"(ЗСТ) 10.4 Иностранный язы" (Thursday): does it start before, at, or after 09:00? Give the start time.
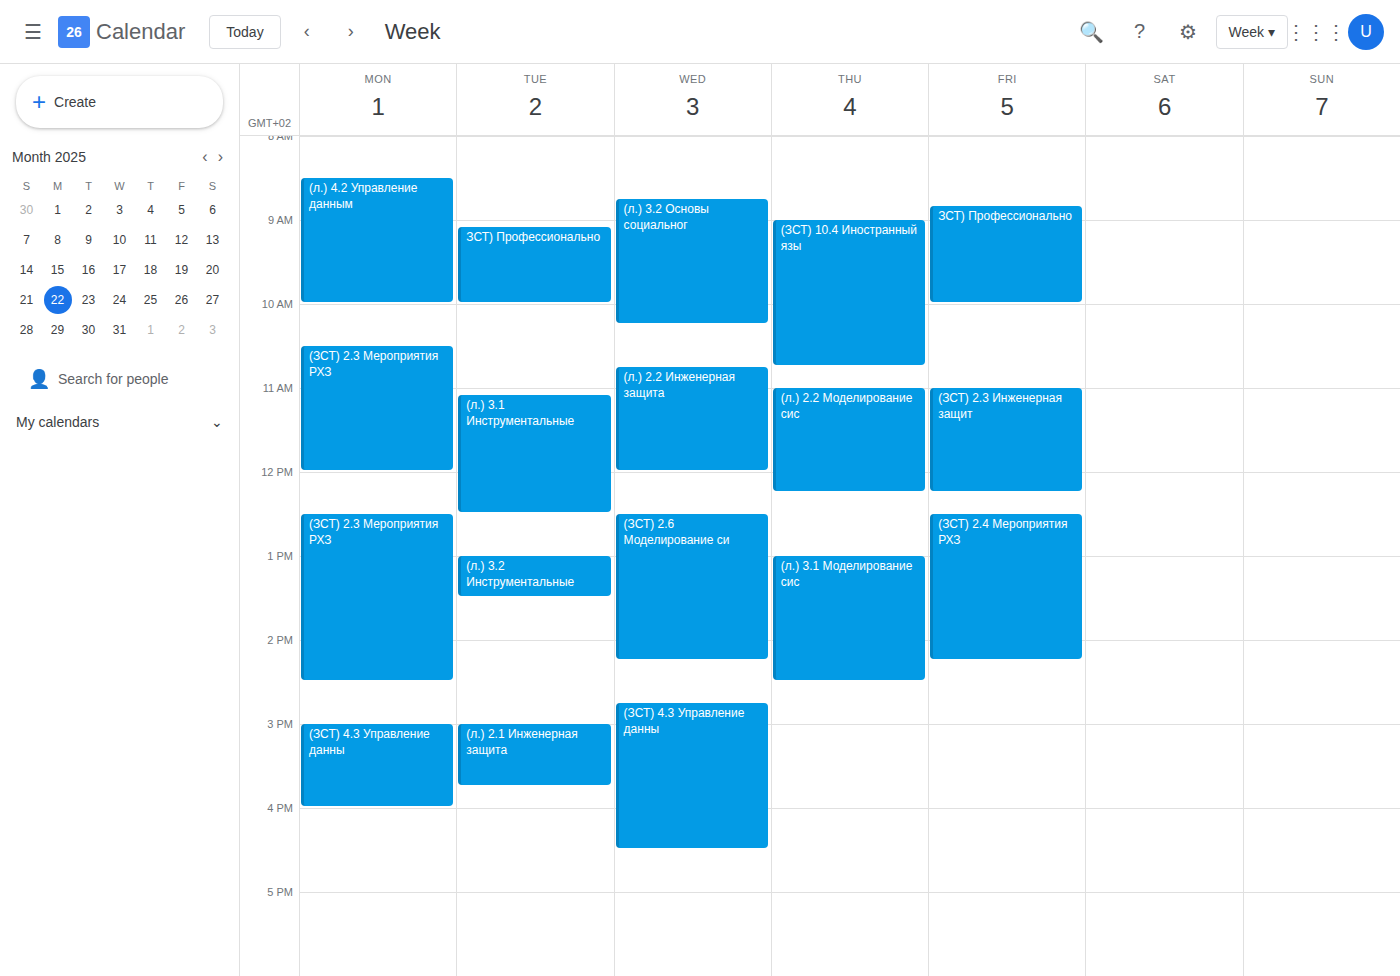
09:00 -- exactly at 09:00, on the 09:00 line.